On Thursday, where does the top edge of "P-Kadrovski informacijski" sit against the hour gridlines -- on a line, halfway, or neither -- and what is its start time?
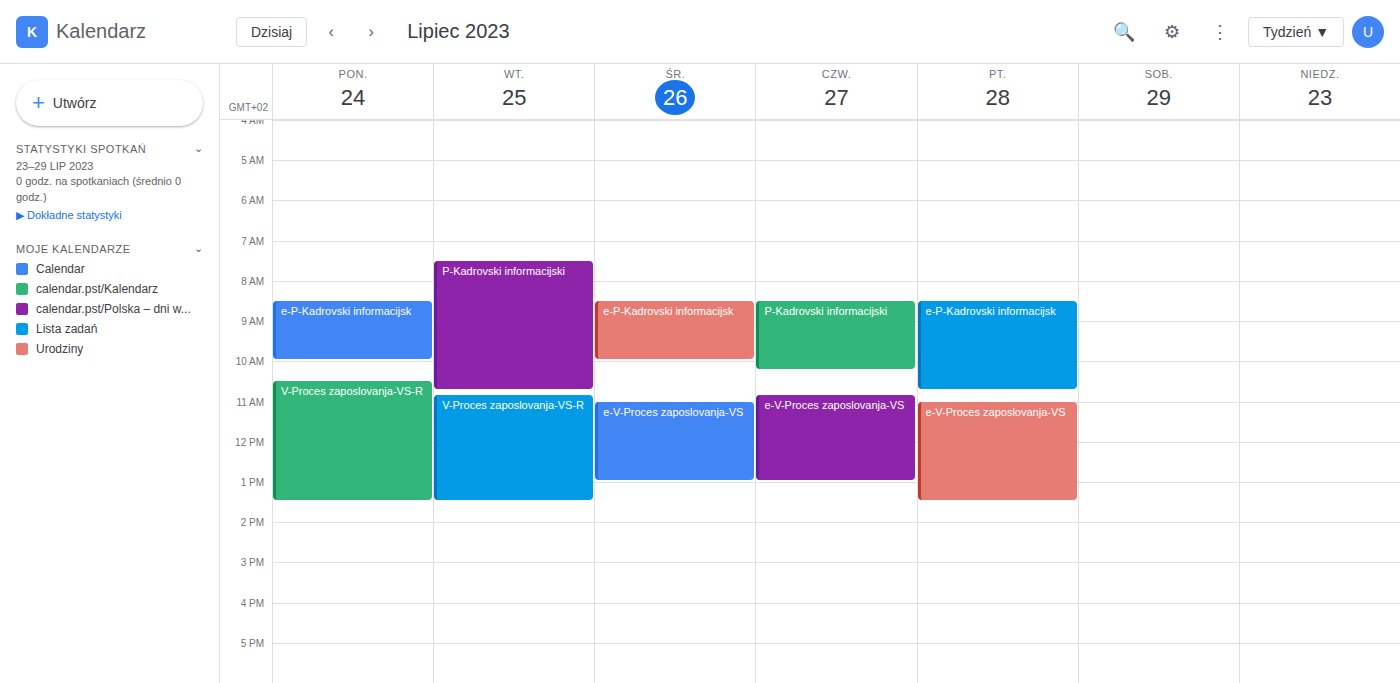
8:30 AM -- halfway between the 8 AM and 9 AM lines.